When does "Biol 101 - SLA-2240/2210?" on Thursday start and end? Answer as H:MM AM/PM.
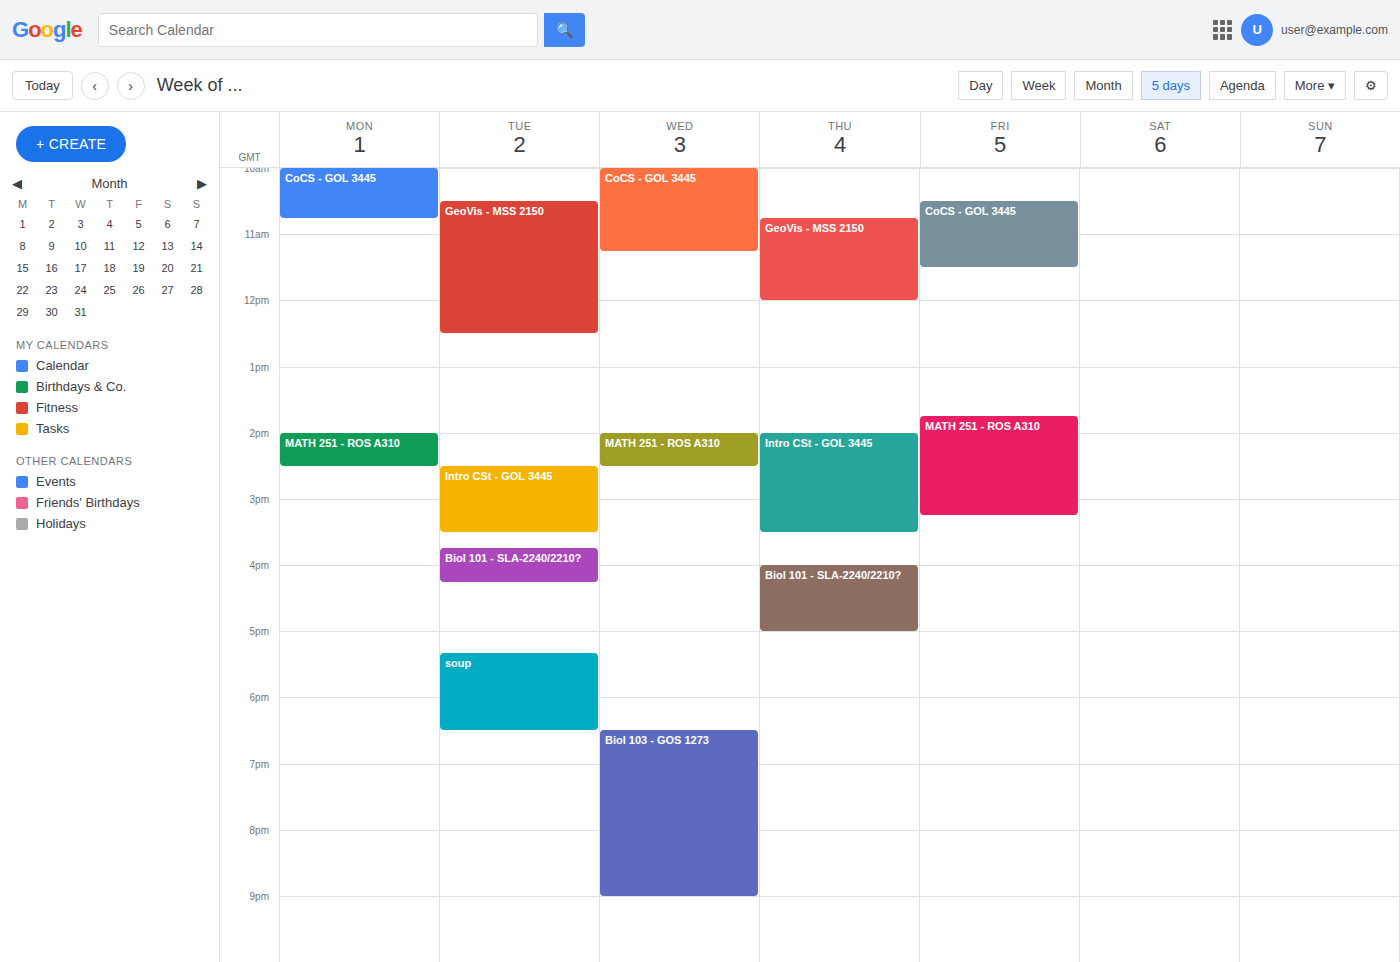
4:00 PM to 5:00 PM